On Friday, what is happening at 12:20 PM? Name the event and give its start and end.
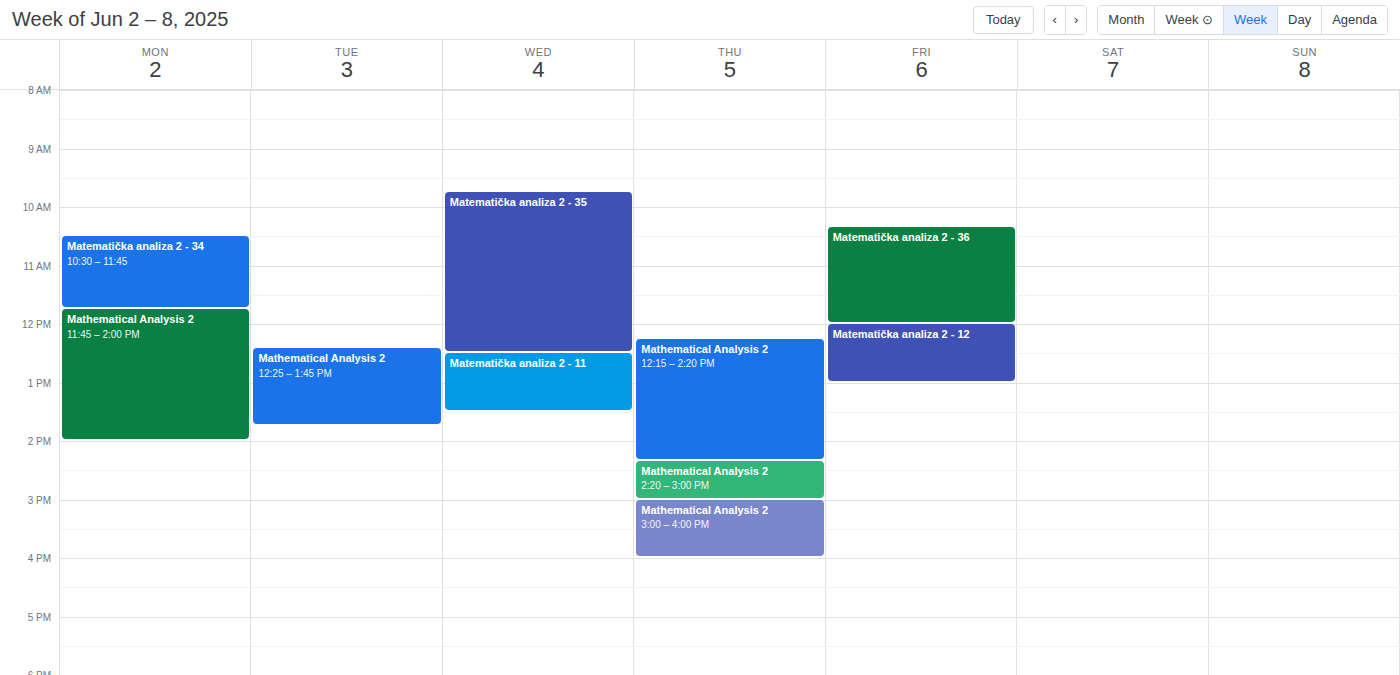
"Matematička analiza 2 - 12", 12:00 PM to 1:00 PM